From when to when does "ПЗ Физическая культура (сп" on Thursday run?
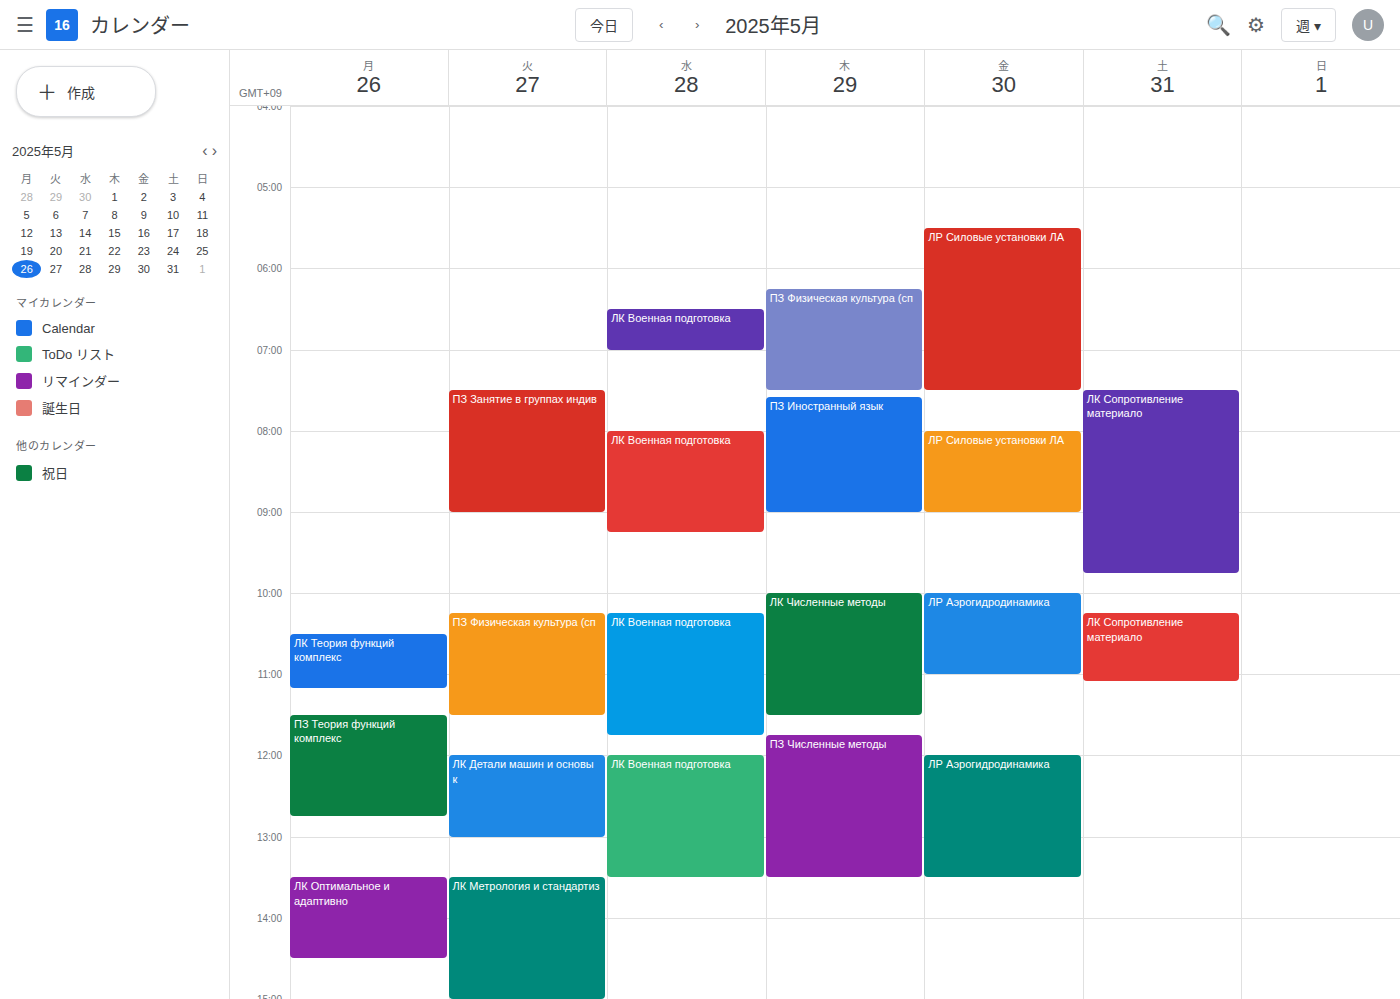
6:15 AM to 7:30 AM